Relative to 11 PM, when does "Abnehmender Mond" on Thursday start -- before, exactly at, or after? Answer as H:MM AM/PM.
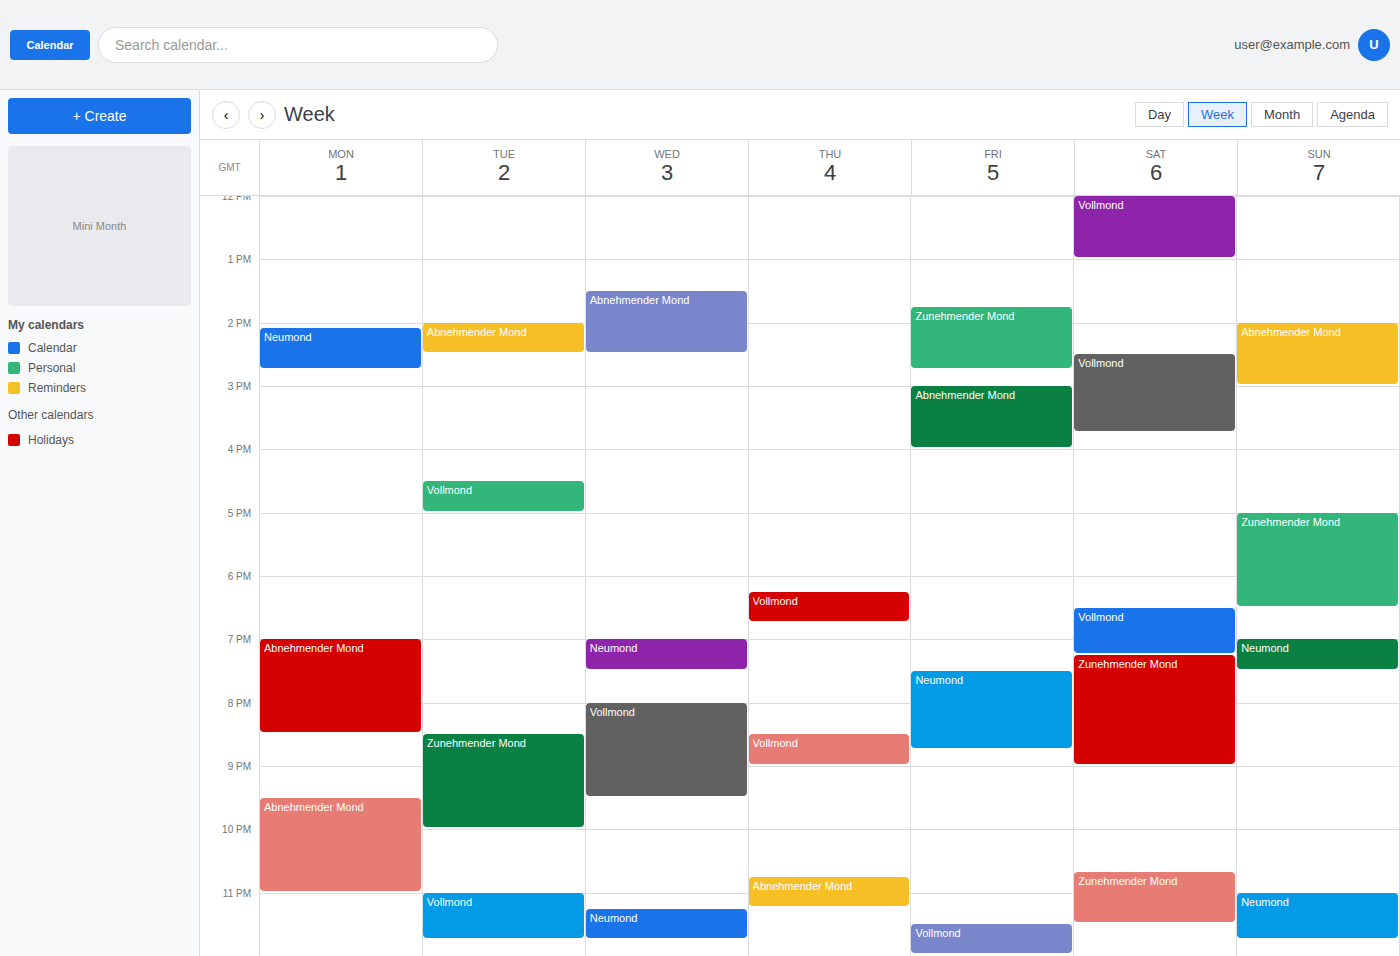
10:45 PM -- before 11 PM, 15 minutes above the 11 PM line.